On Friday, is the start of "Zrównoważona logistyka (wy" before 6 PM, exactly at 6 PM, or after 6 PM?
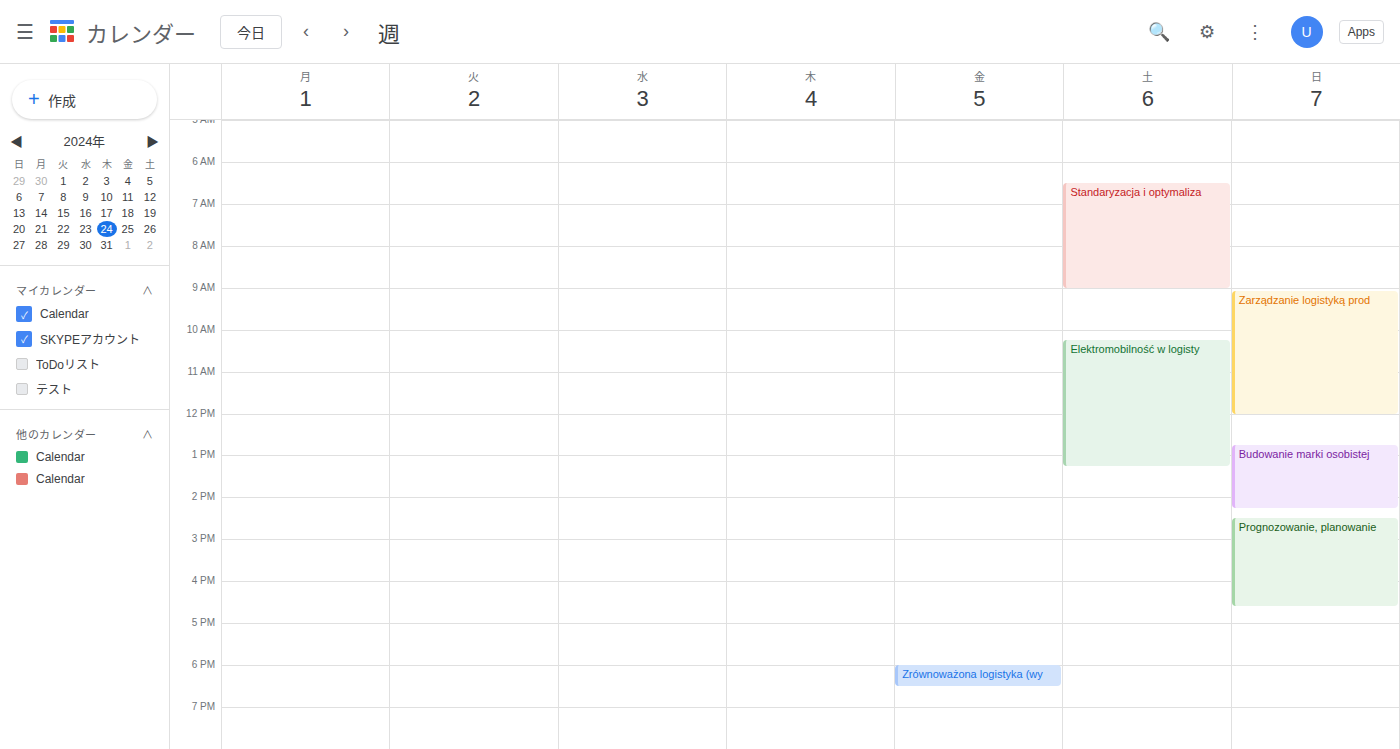
6:00 PM -- exactly at 6 PM, on the 6 PM line.